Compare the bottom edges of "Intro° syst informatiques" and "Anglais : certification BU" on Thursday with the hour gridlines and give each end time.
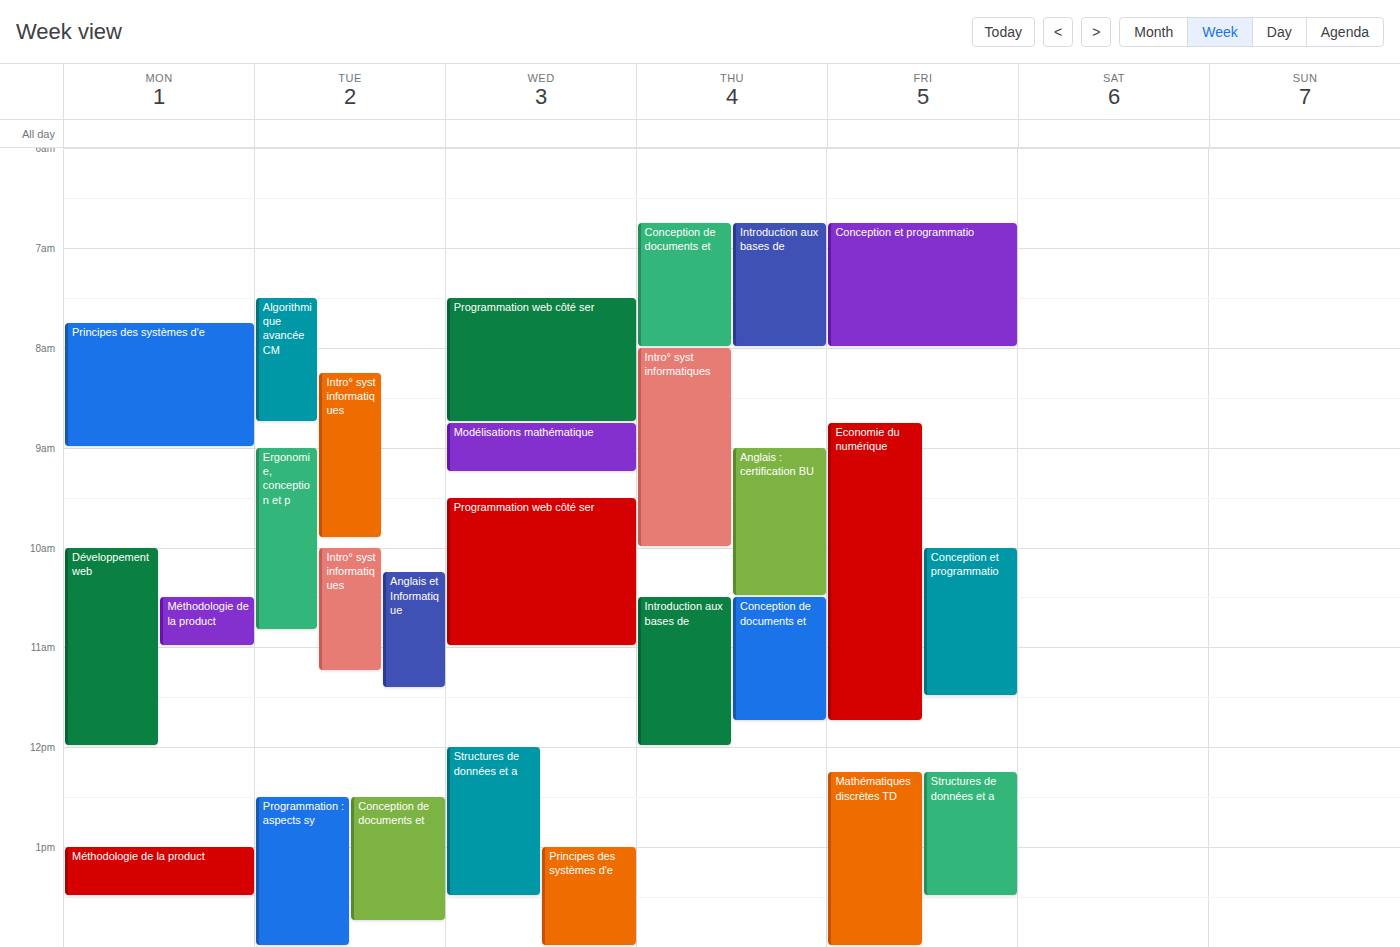
"Intro° syst informatiques": 10:00 AM, exactly on the 10 AM line. "Anglais : certification BU": 10:30 AM, halfway between the 10 AM and 11 AM lines.